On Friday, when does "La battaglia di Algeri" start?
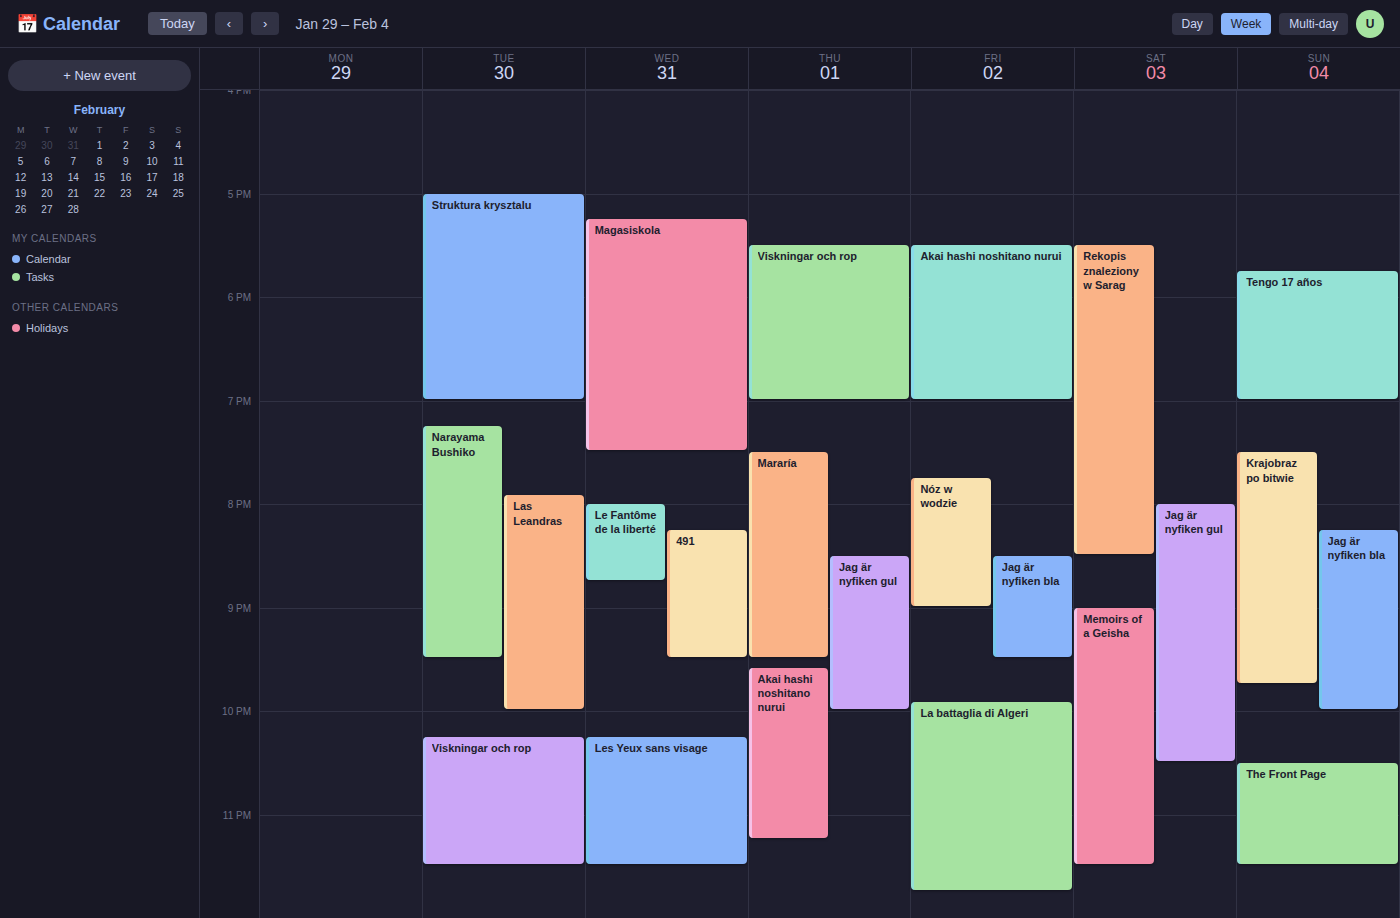
9:55 PM